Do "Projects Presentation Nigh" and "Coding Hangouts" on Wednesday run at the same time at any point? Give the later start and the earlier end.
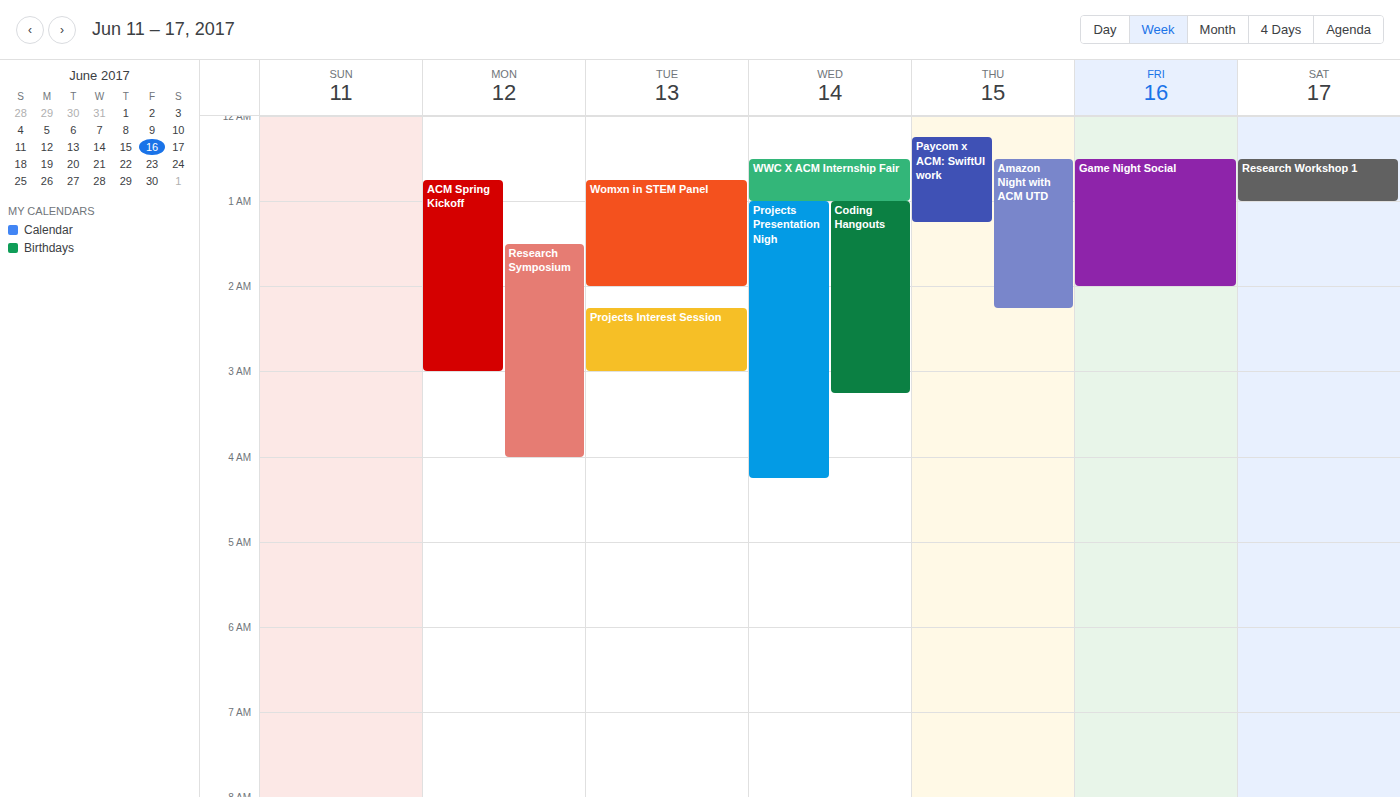
"Coding Hangouts" runs 1:00 AM to 3:15 AM, inside "Projects Presentation Nigh" -- they overlap.